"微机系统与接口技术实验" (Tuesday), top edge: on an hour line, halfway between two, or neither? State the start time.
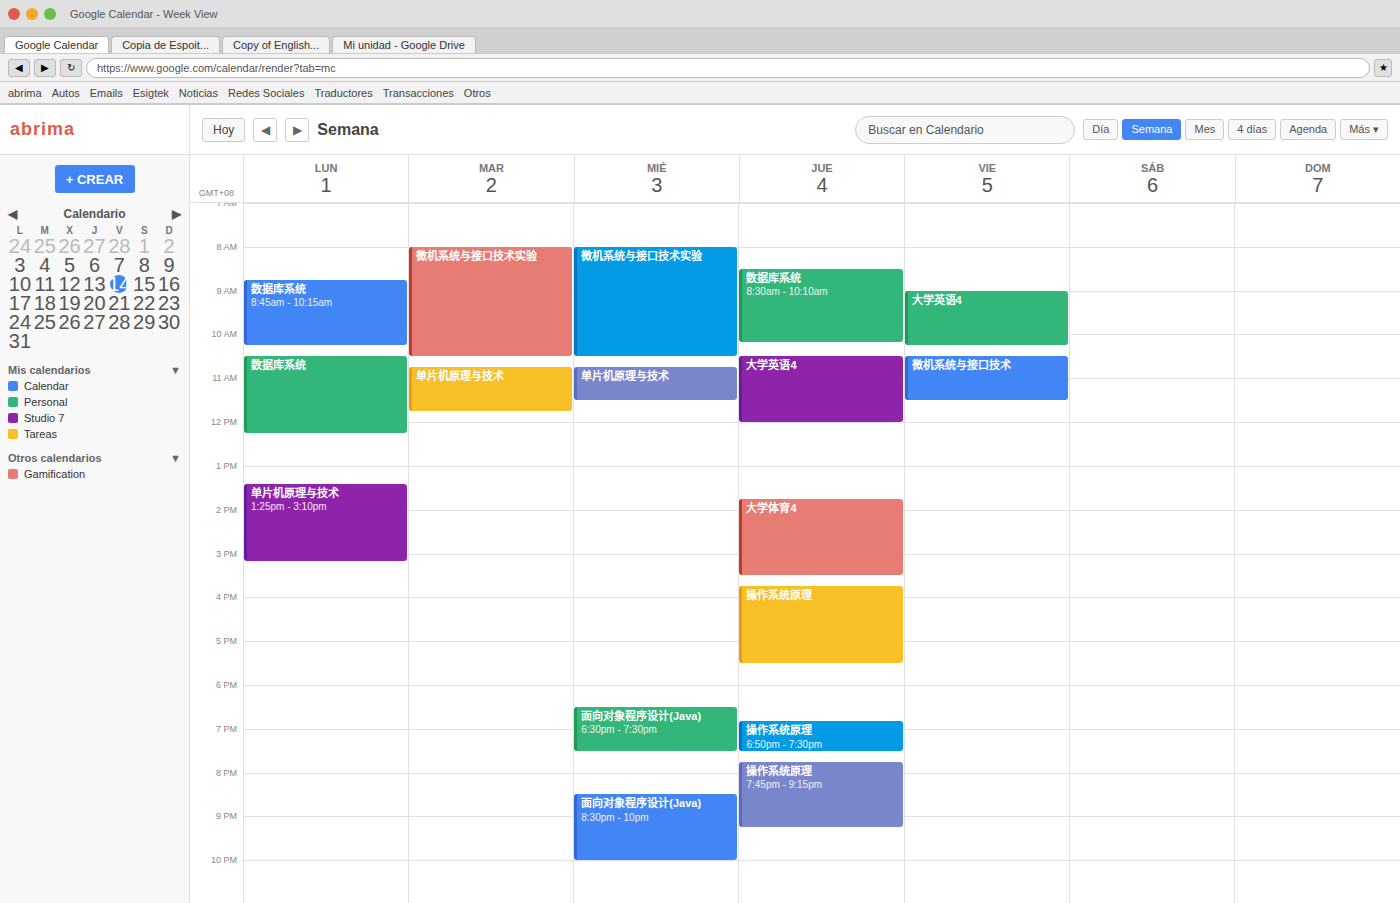
8:00 AM -- exactly on the 8 AM line.